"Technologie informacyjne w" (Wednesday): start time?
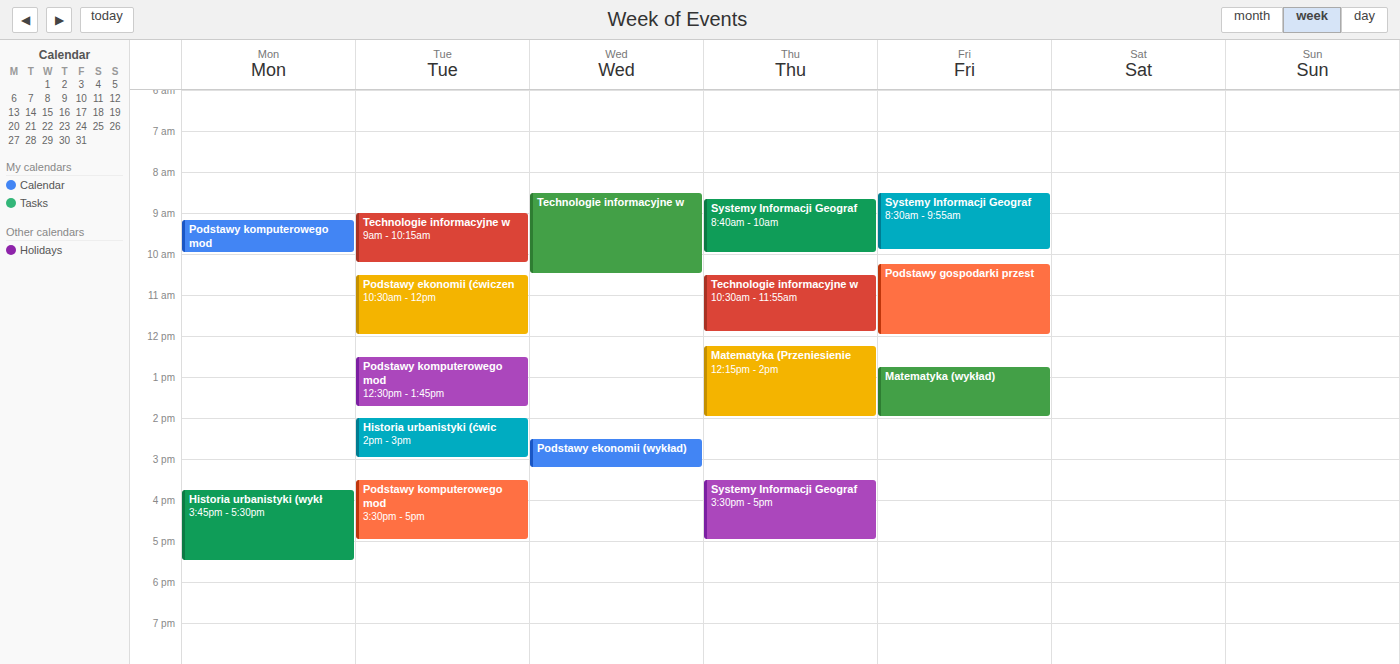
8:30 AM